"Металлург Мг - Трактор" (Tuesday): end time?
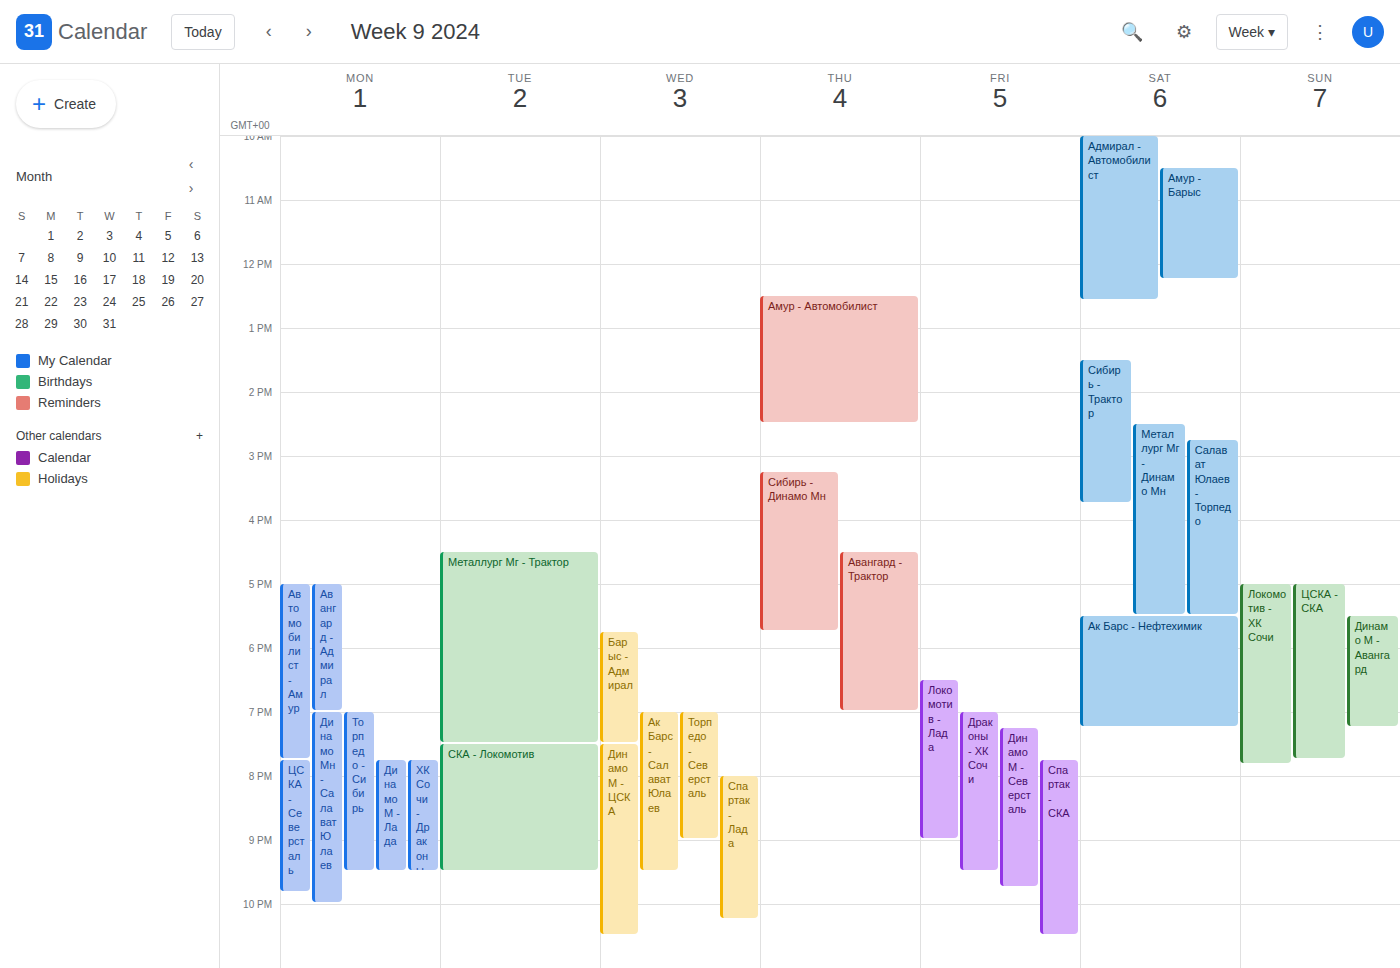
7:30 PM